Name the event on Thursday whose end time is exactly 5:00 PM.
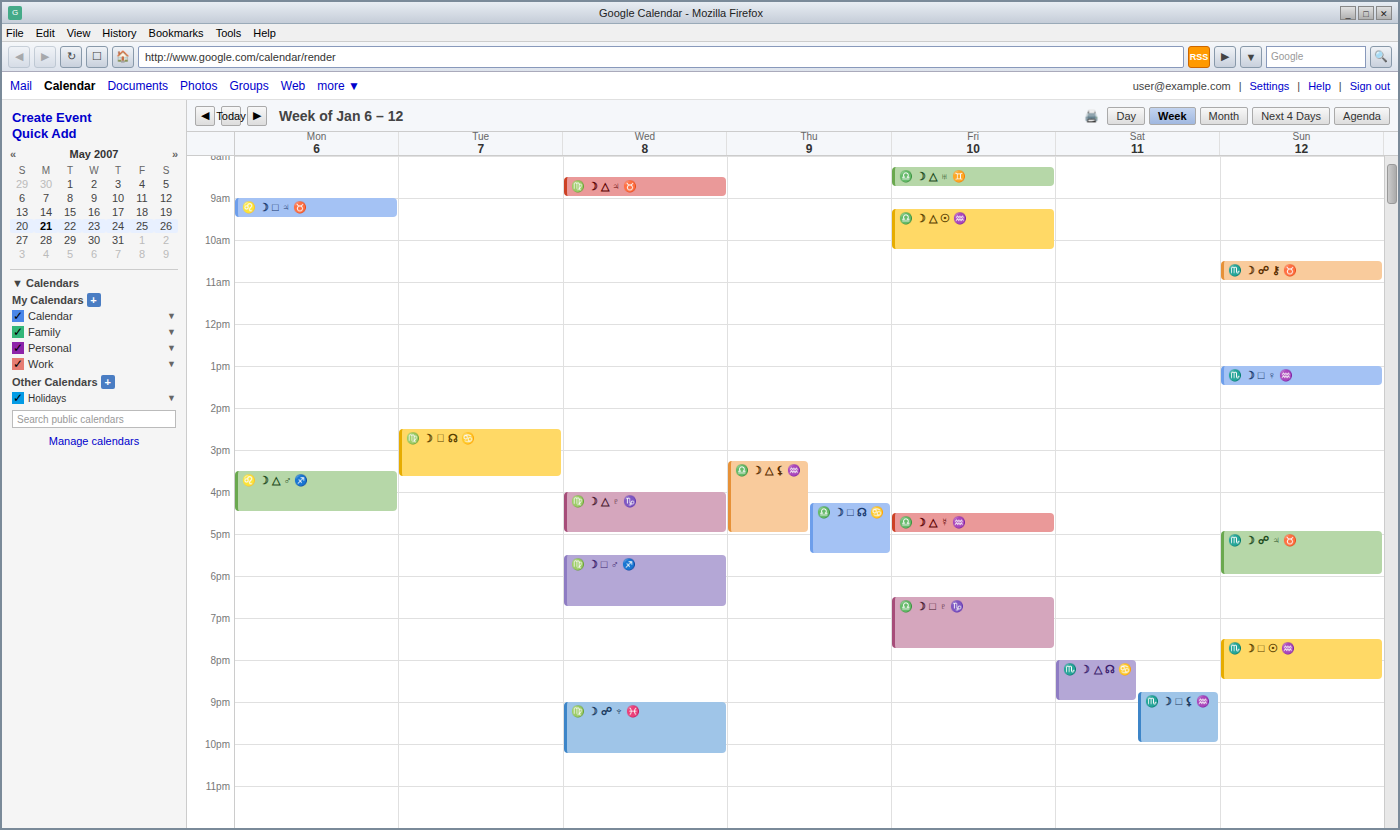
"♎️ ☽ △ ⚸ ♒️"